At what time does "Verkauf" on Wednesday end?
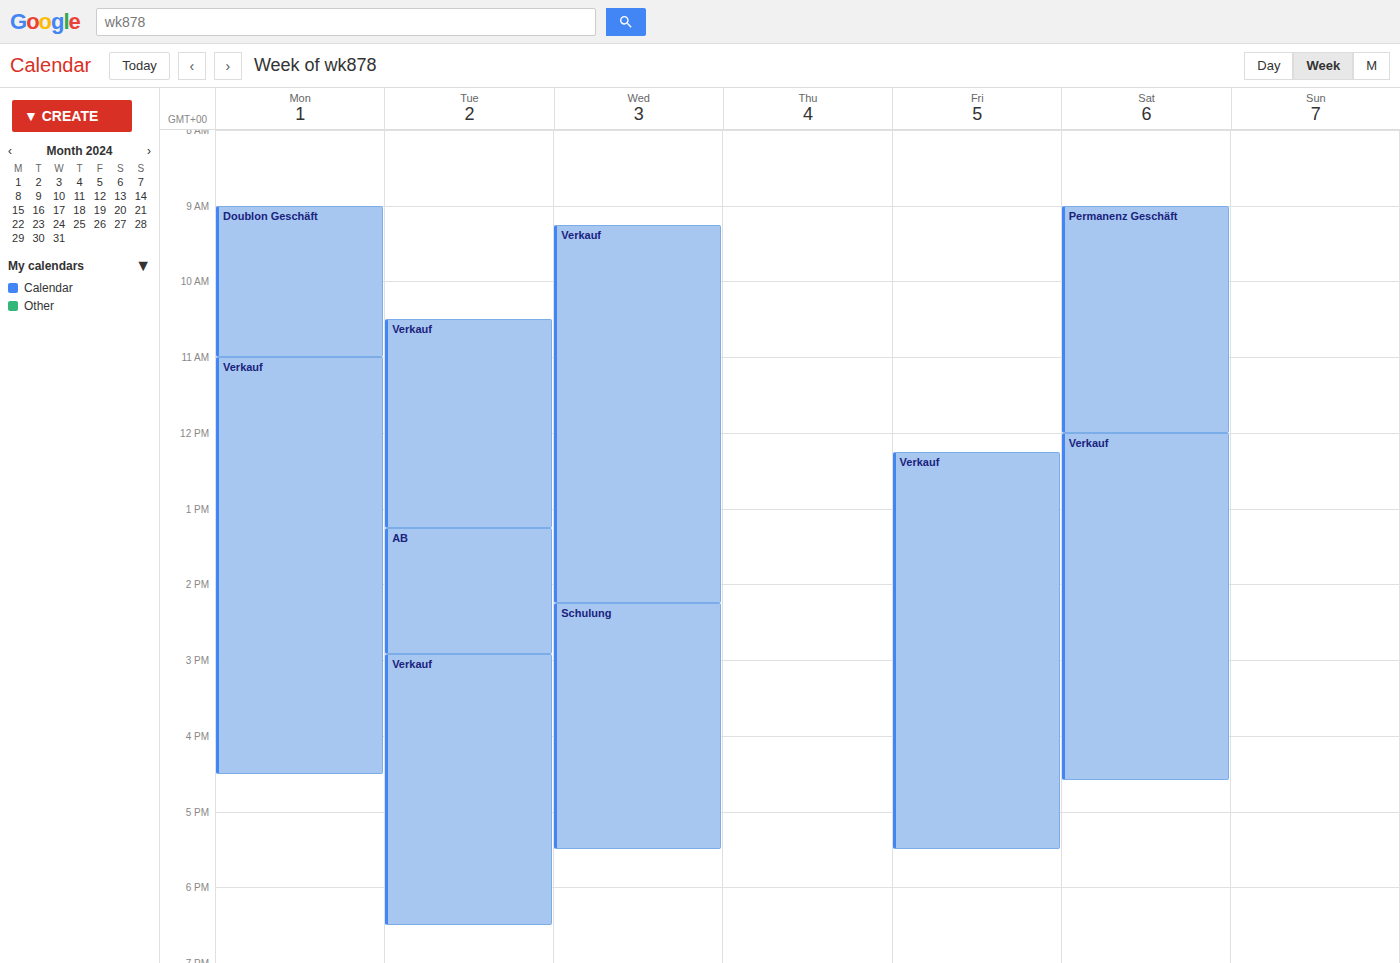
2:15 PM